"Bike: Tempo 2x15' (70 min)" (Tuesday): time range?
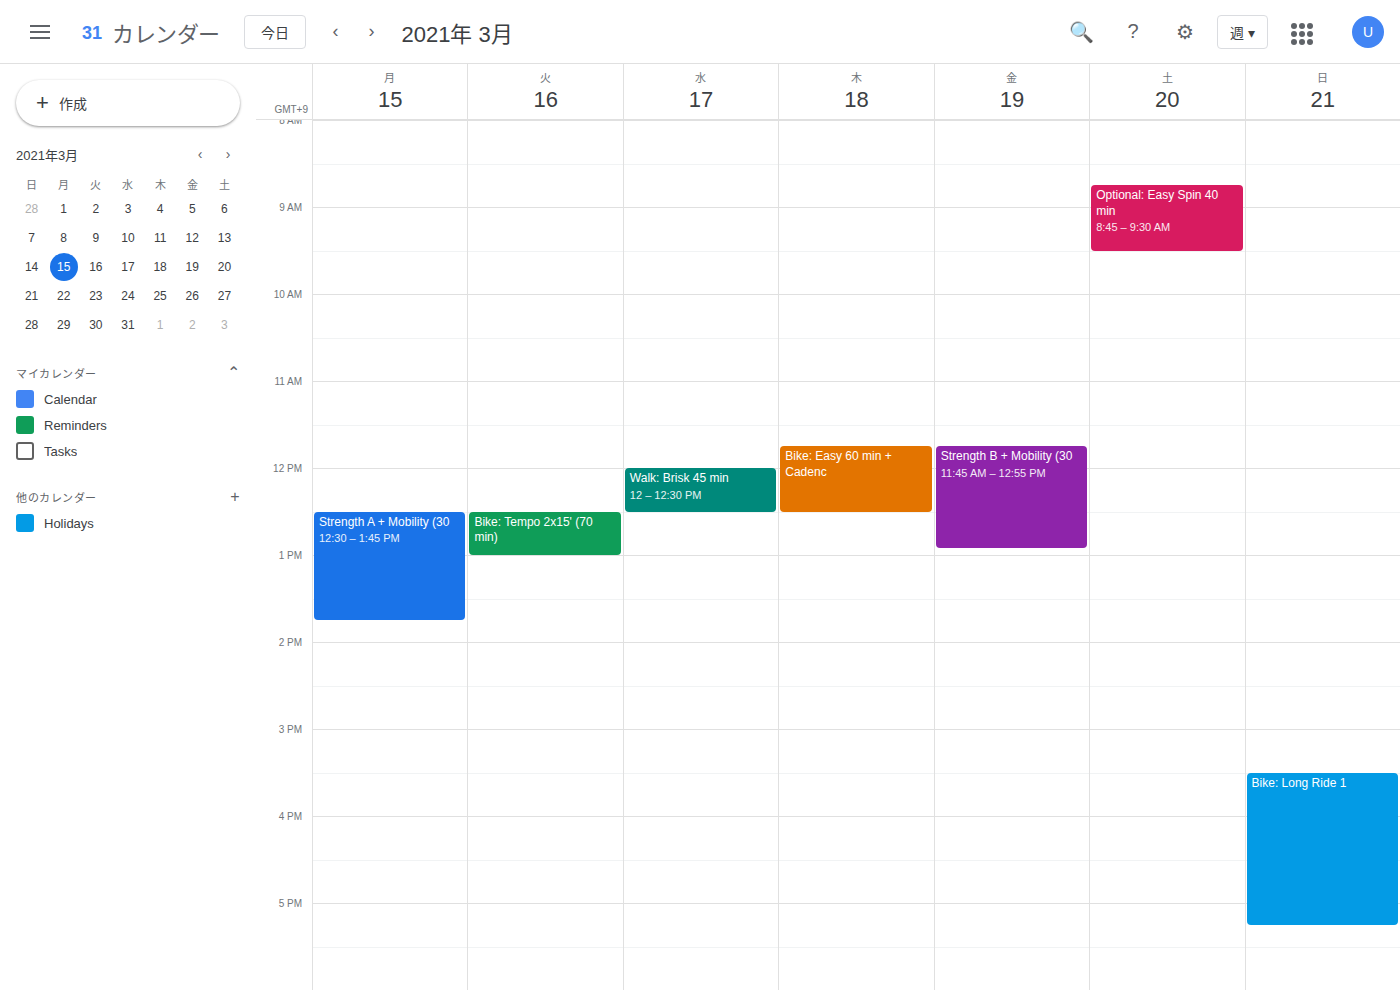
12:30 to 13:00